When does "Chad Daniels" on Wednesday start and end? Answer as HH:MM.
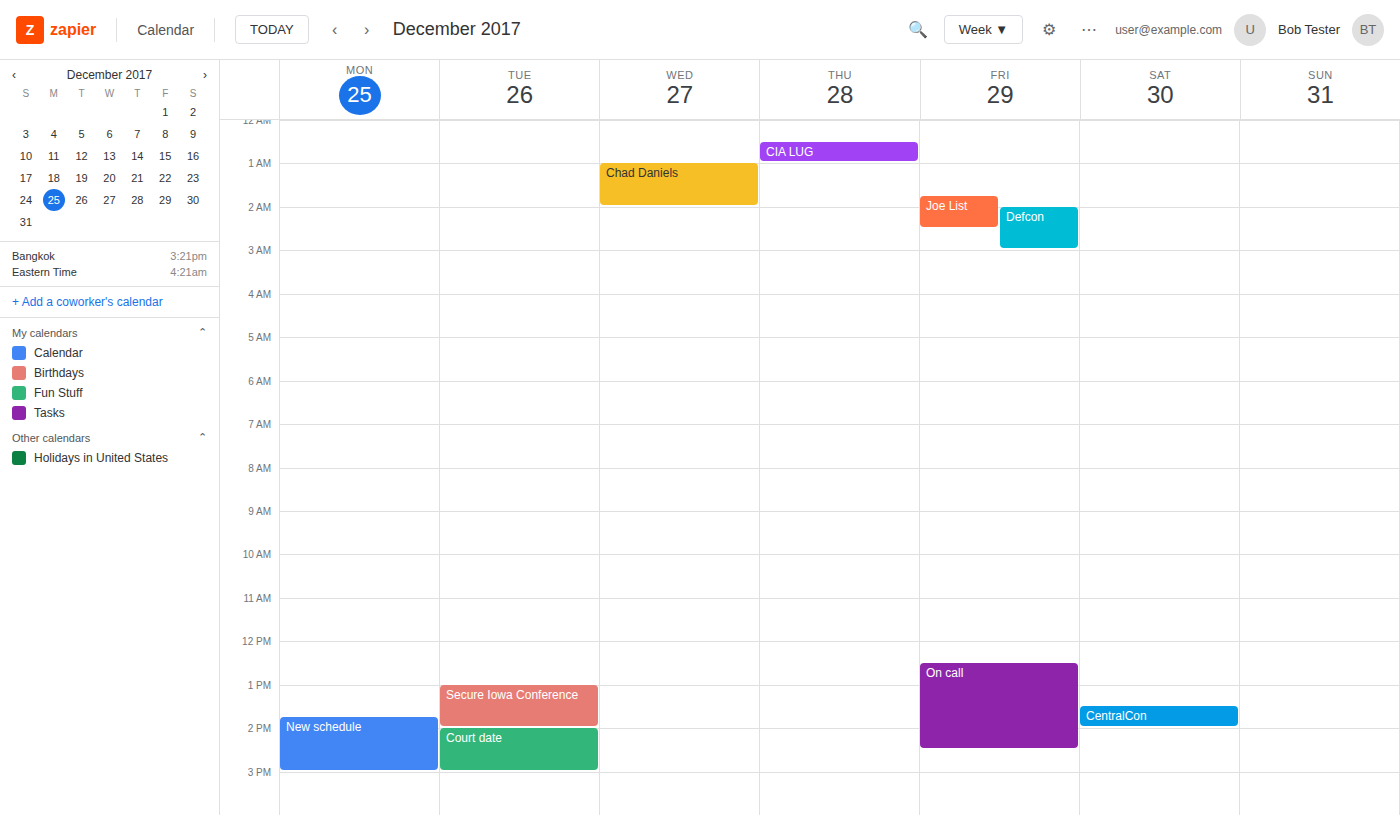
01:00 to 02:00